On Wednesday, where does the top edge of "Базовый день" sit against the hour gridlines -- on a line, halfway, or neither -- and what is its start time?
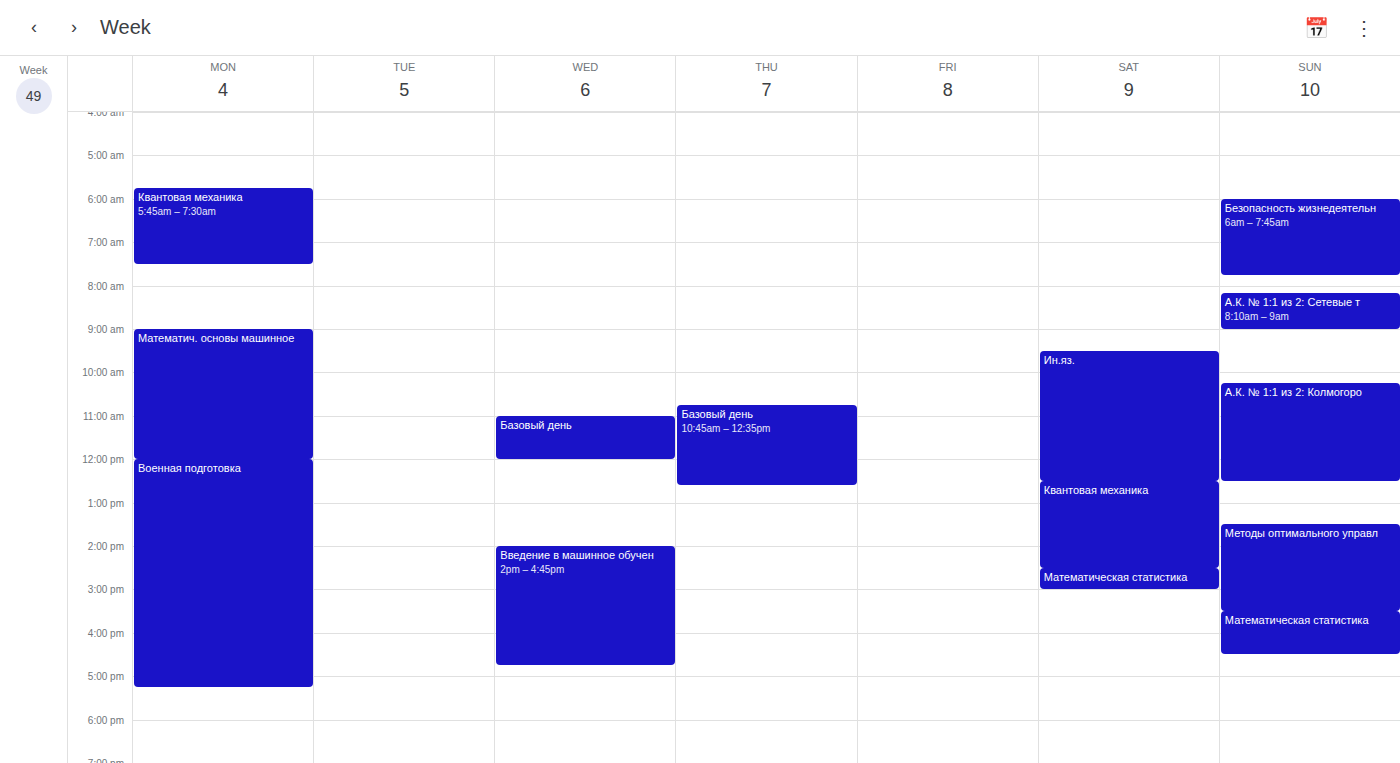
11:00 AM -- exactly on the 11 AM line.